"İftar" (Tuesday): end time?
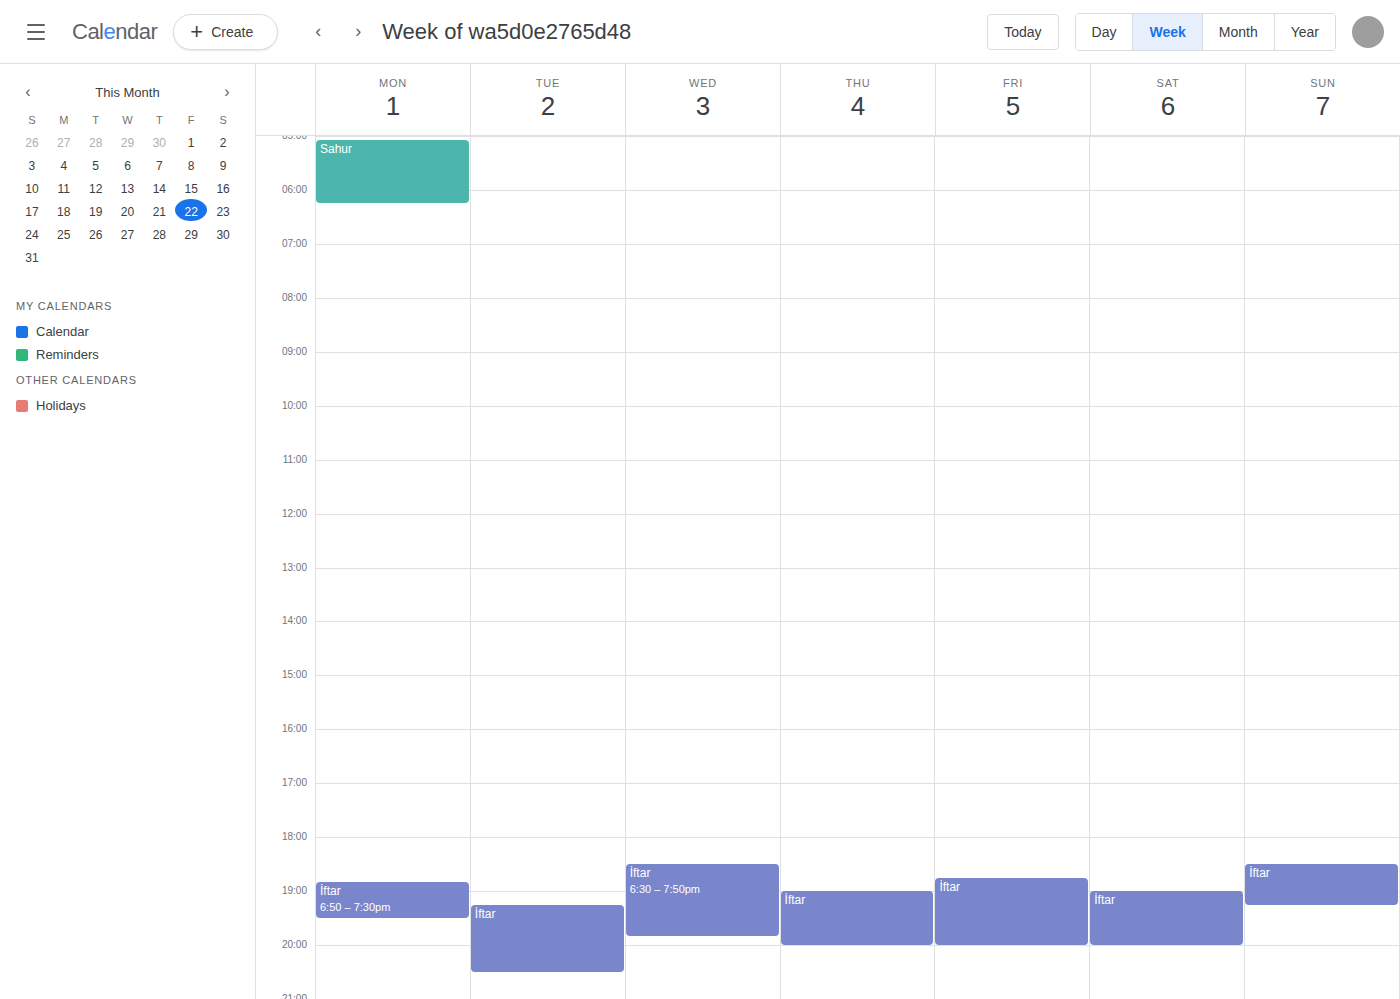
8:30 PM